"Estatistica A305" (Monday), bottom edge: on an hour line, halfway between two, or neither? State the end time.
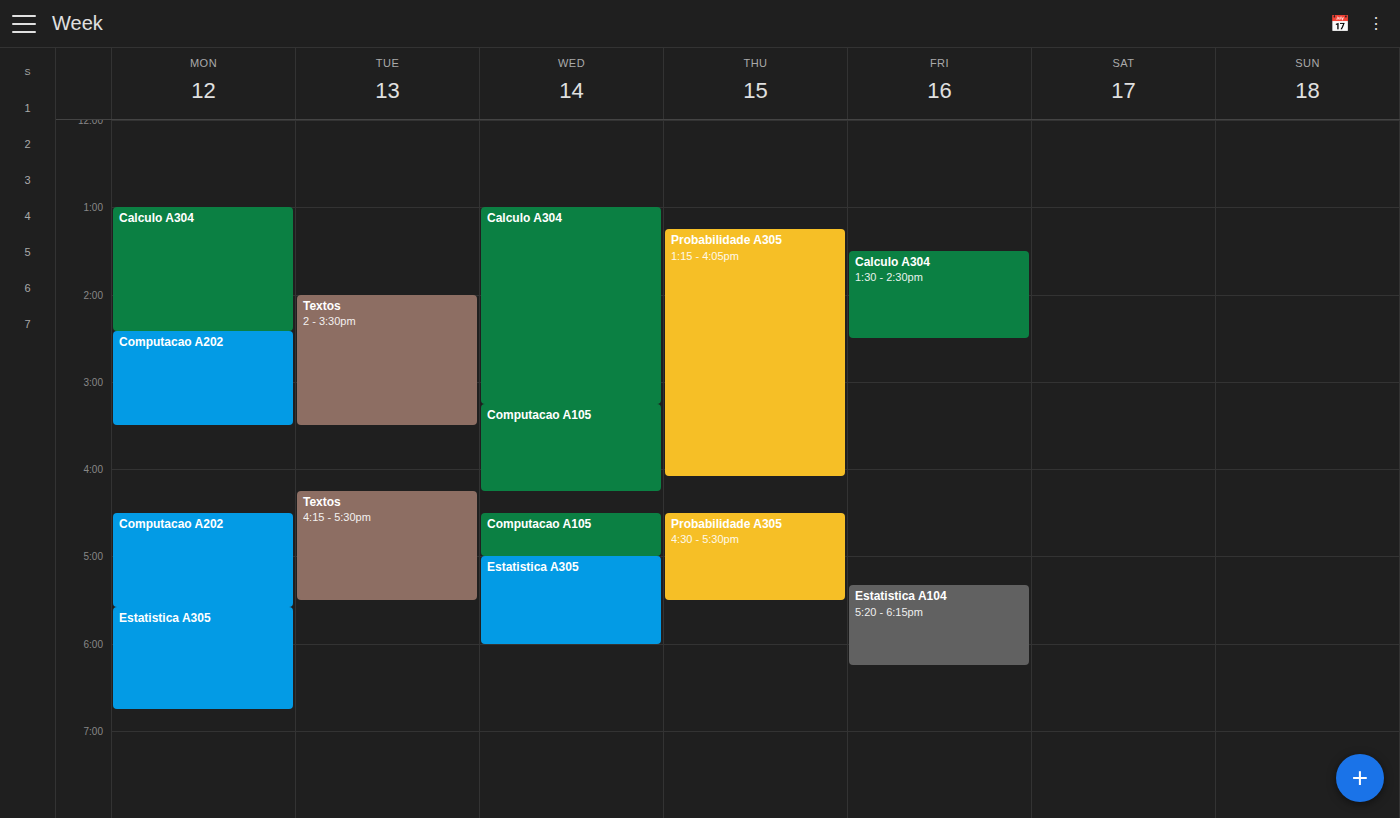
6:45 PM -- neither: three quarters of the way from the 6 PM line to the 7 PM line.